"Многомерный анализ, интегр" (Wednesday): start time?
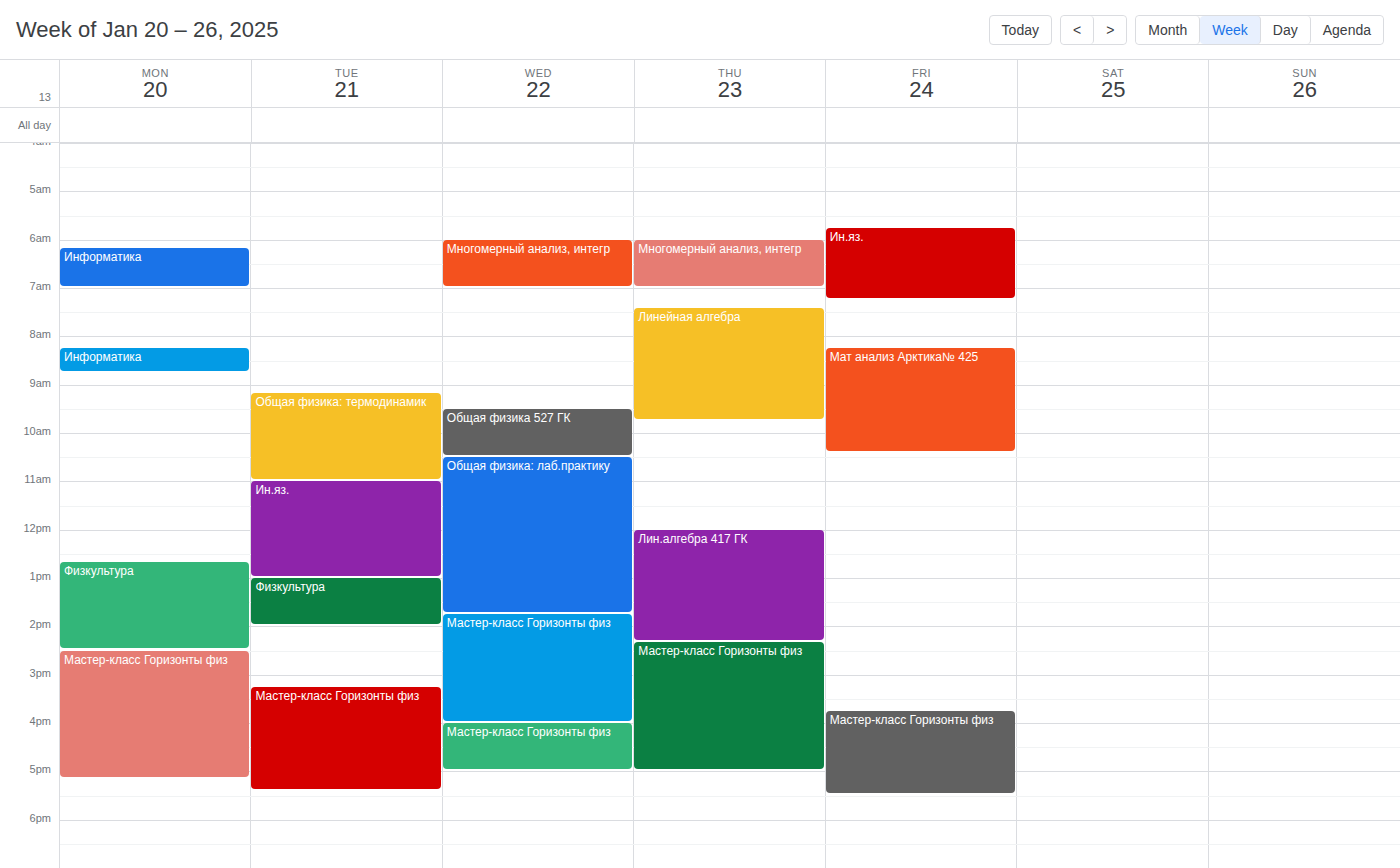
6:00 AM